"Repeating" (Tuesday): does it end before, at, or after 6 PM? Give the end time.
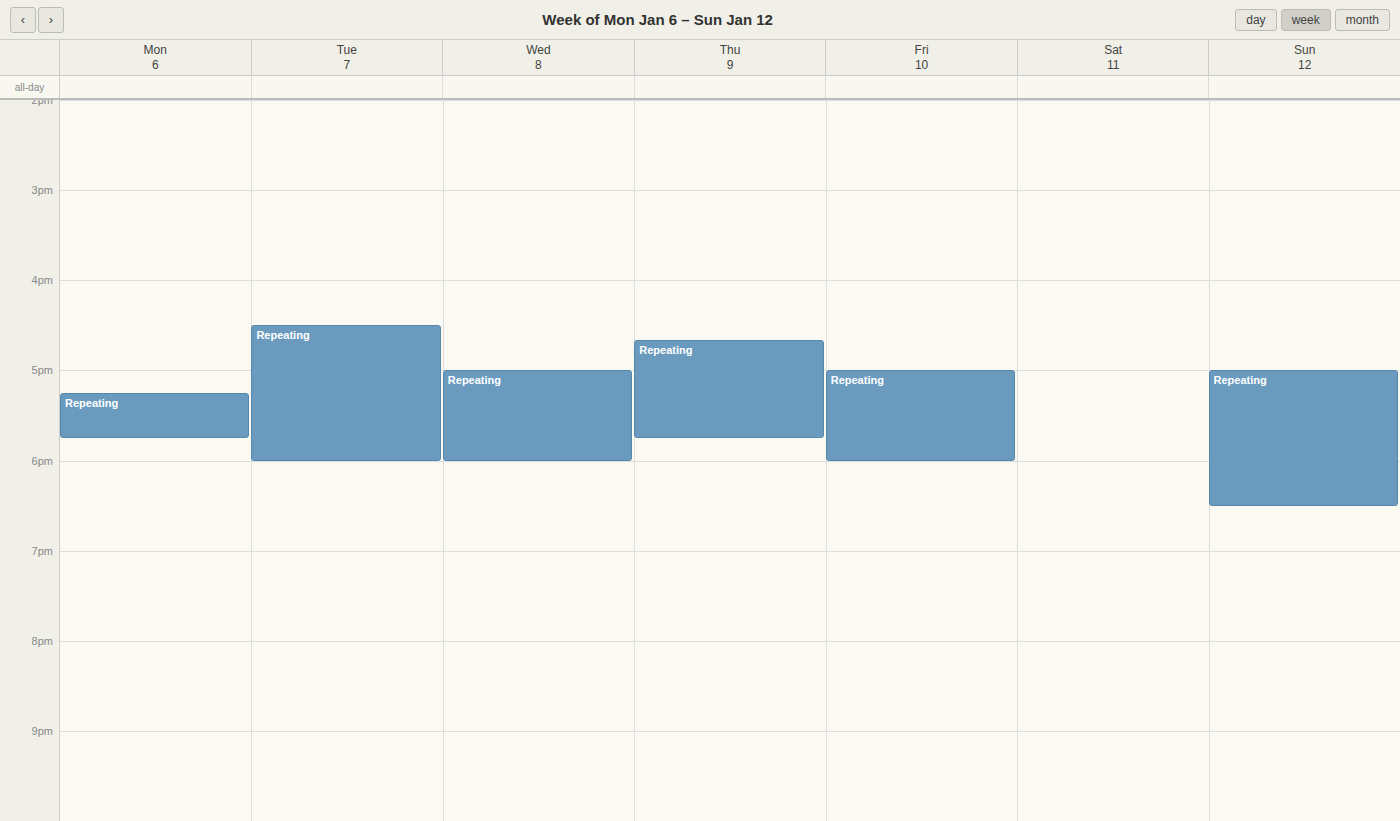
6:00 PM -- exactly at 6 PM, on the 6 PM line.